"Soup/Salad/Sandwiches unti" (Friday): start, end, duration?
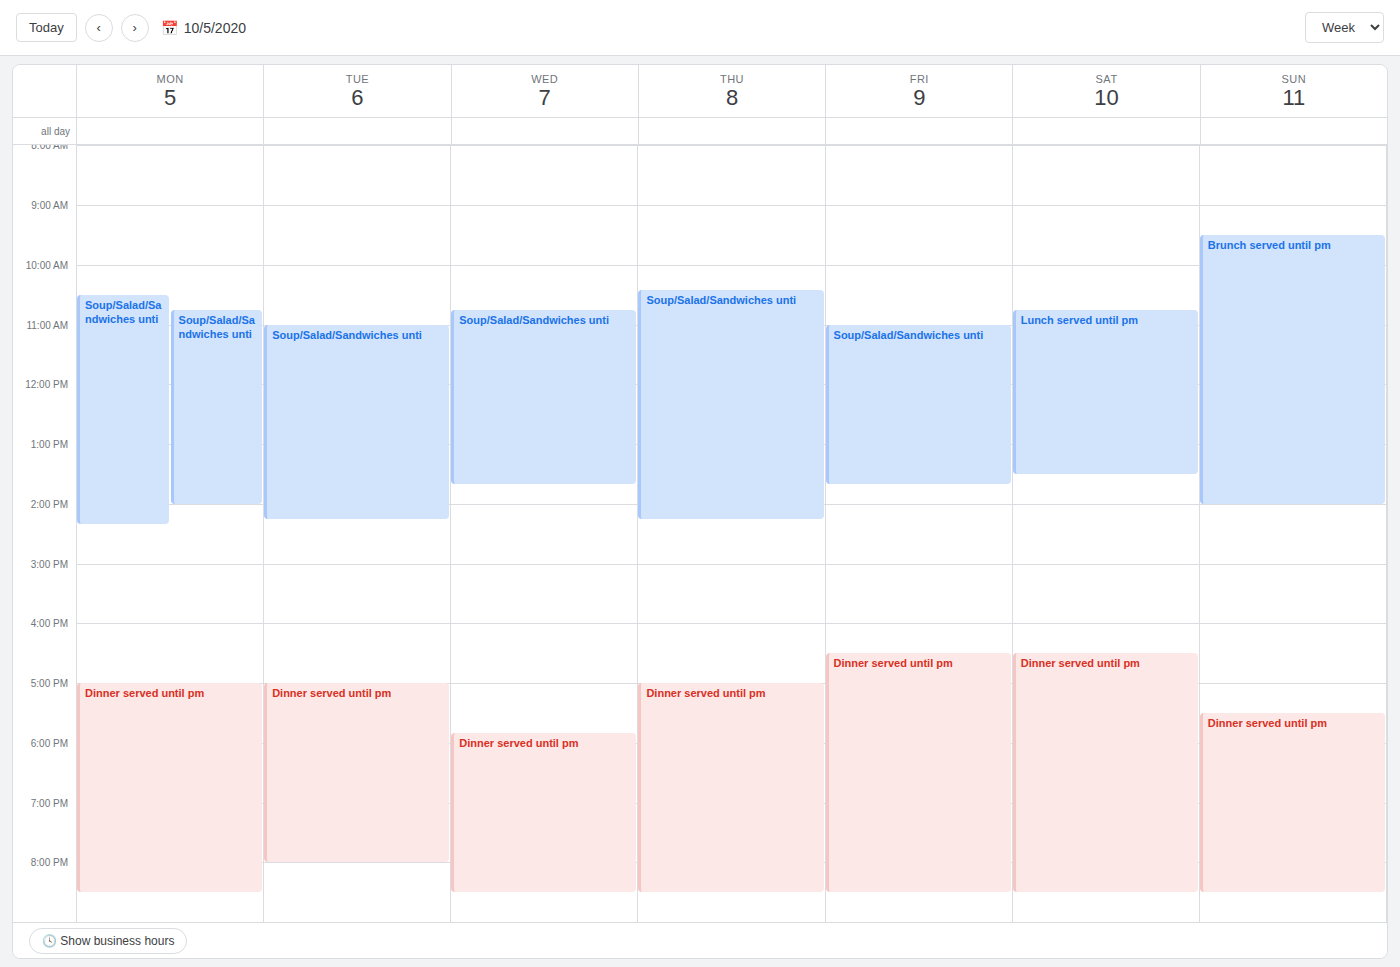
11:00 AM to 1:40 PM, 2 hours 40 minutes